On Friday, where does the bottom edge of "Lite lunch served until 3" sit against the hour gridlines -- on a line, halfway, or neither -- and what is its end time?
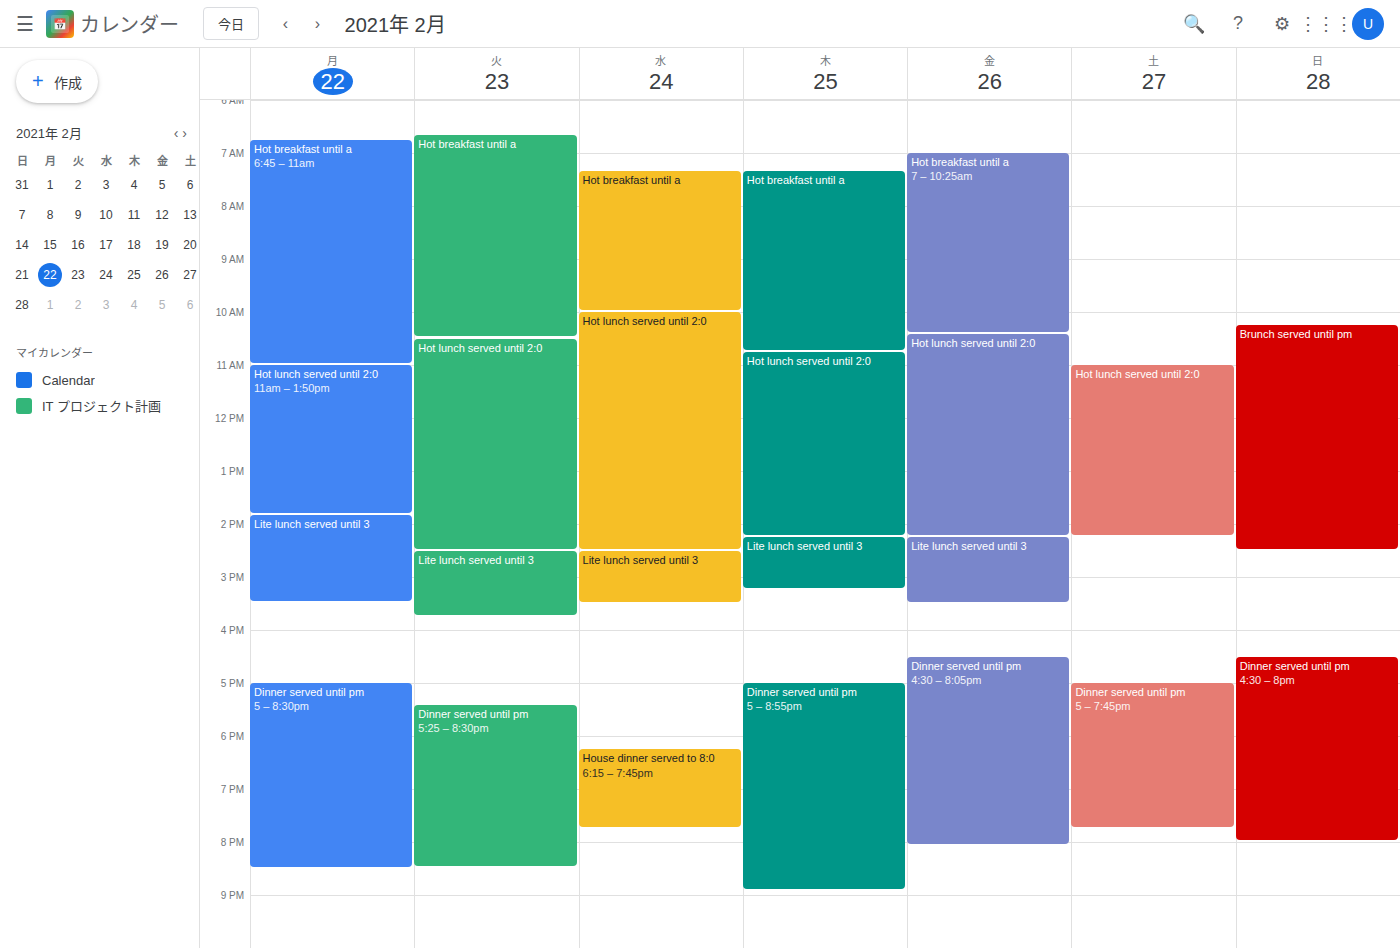
3:30 PM -- halfway between the 3 PM and 4 PM lines.